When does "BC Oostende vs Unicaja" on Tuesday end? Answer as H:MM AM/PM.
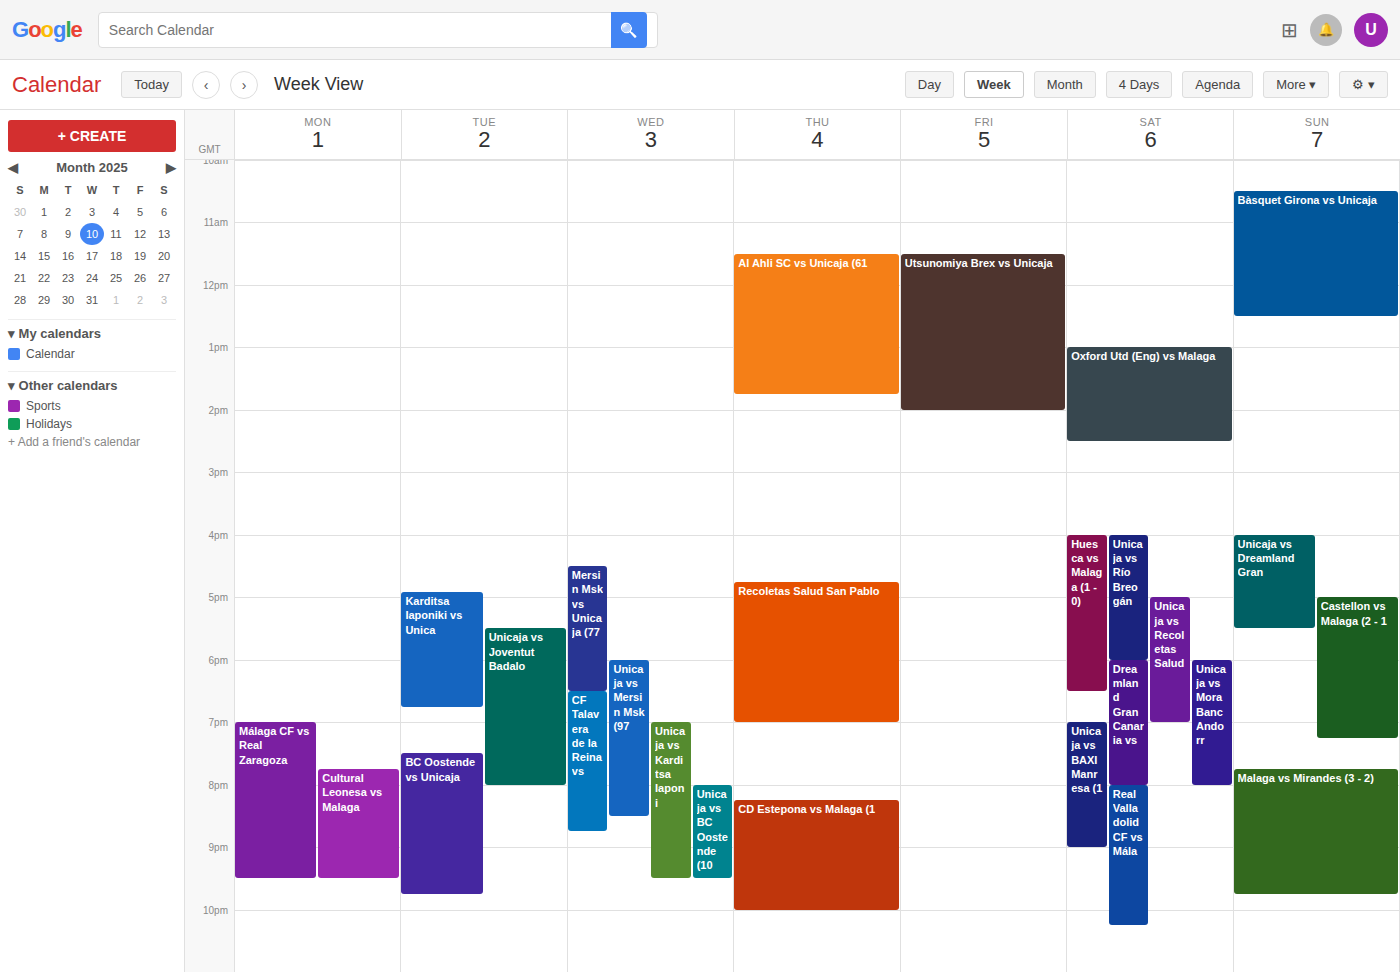
9:45 PM